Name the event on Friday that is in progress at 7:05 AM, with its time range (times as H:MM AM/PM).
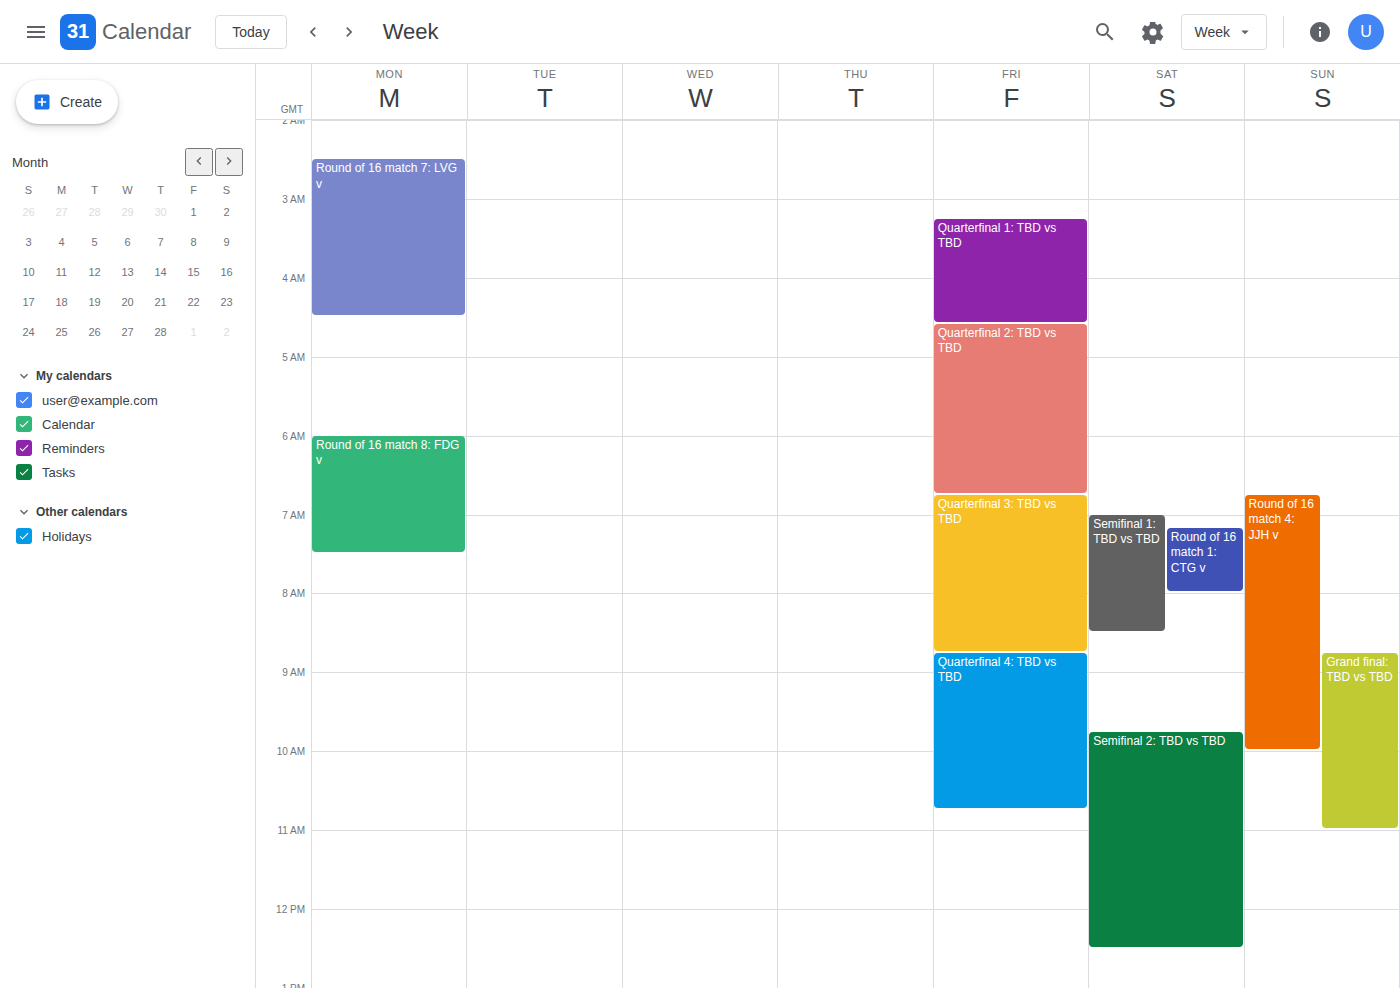
"Quarterfinal 3: TBD vs TBD", 6:45 AM to 8:45 AM